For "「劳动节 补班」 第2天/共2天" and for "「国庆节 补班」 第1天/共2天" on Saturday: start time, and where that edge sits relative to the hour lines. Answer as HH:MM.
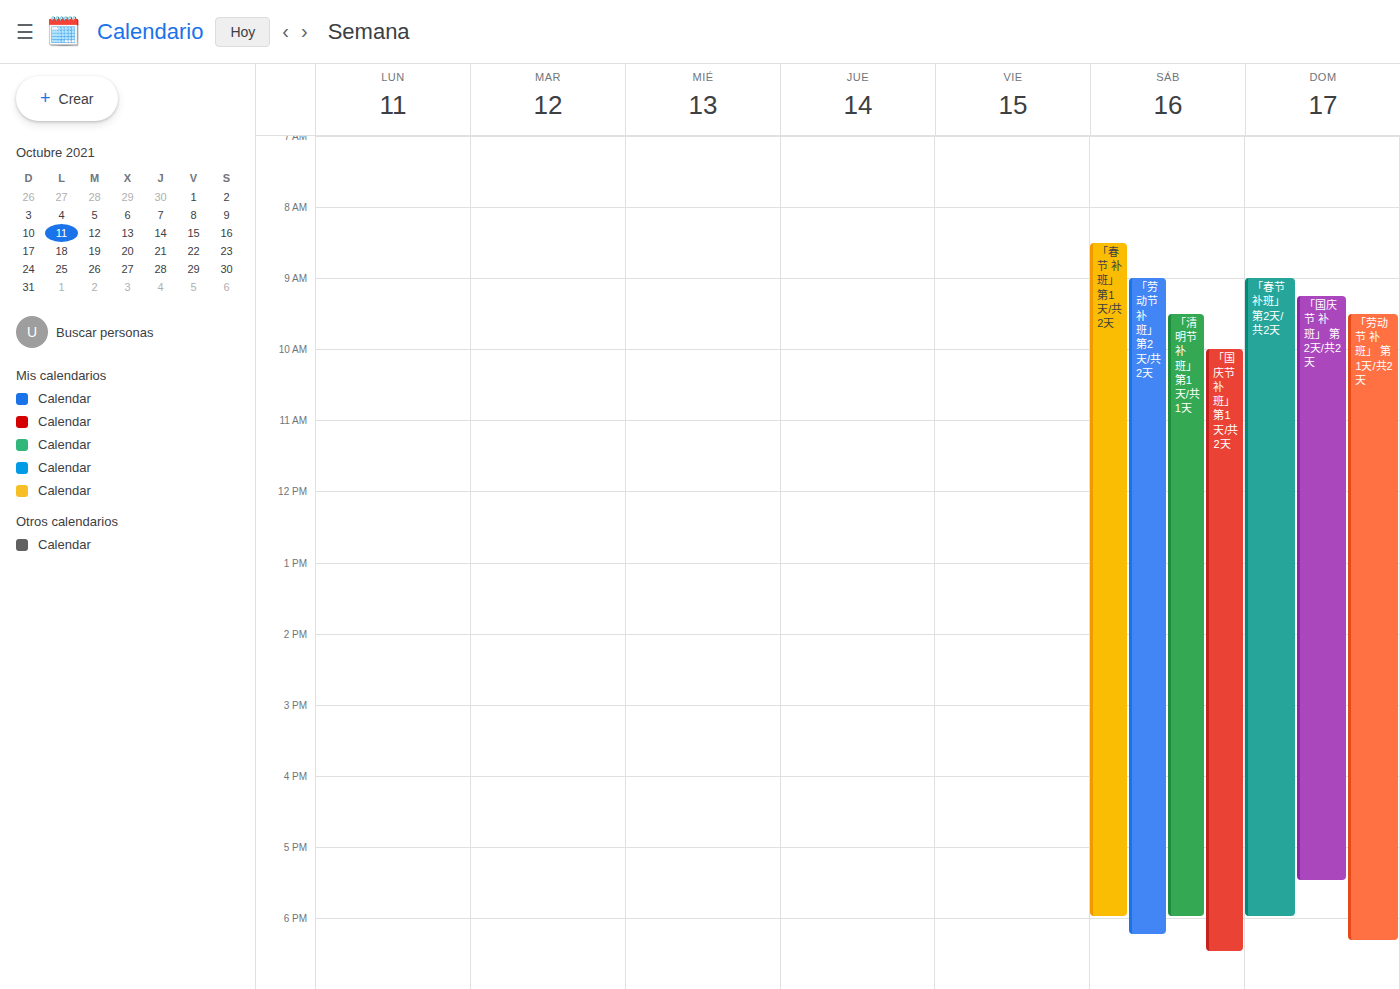
"「劳动节 补班」 第2天/共2天": 09:00, exactly on the 09:00 line. "「国庆节 补班」 第1天/共2天": 10:00, exactly on the 10:00 line.